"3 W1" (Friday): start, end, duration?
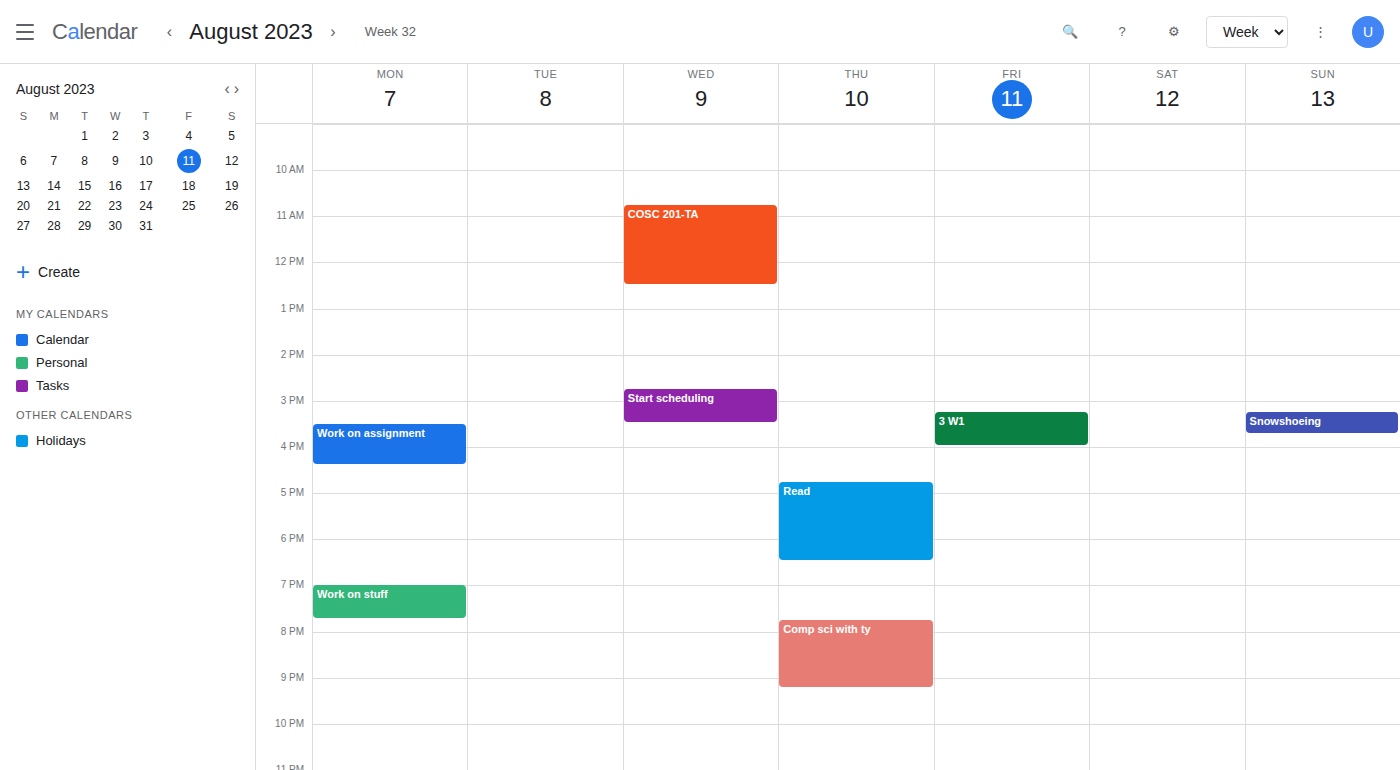
3:15 PM to 4:00 PM, 45 minutes